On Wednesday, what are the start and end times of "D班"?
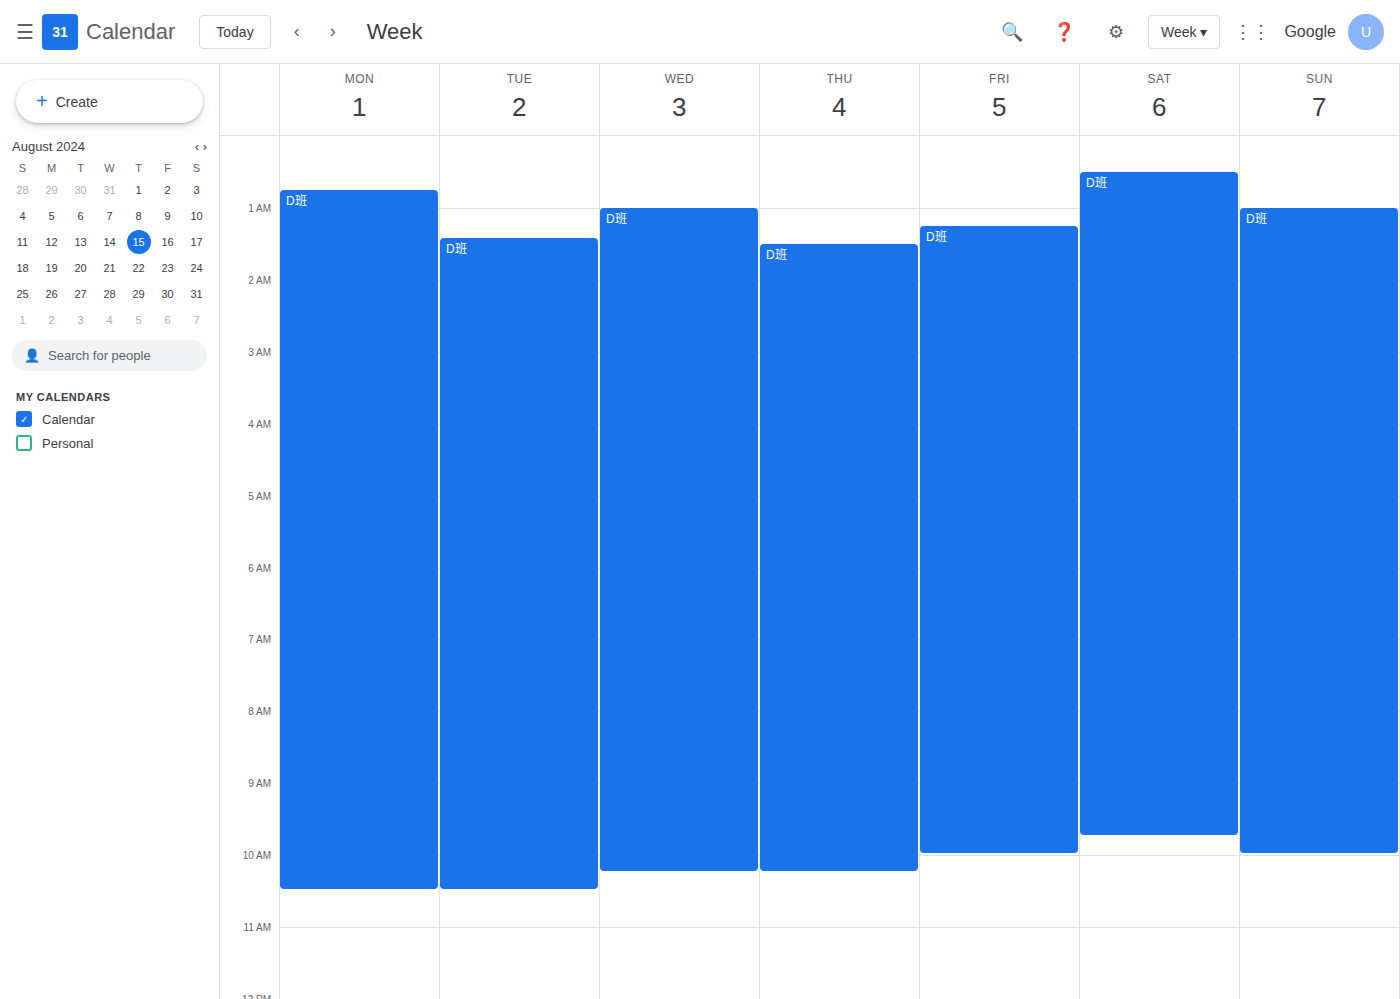
1:00 AM to 10:15 AM